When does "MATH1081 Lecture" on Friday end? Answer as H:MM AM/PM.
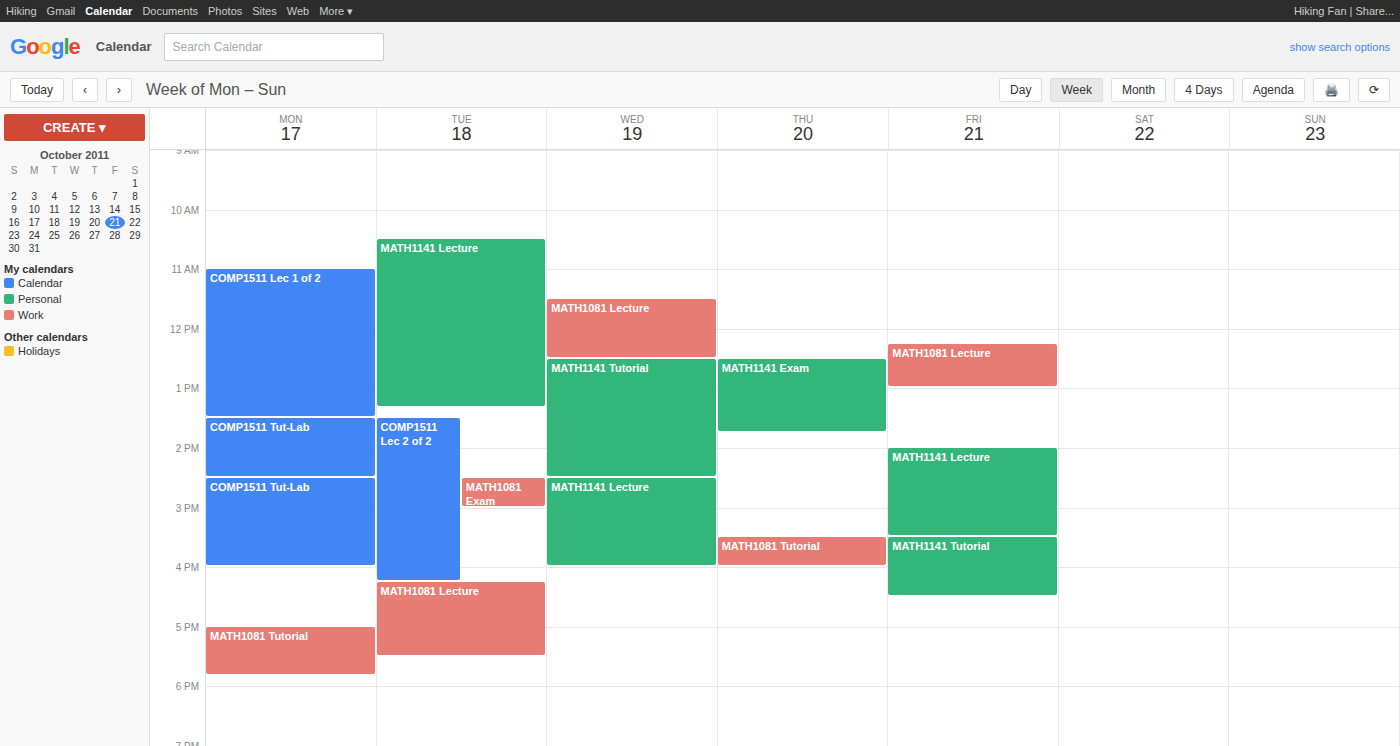
1:00 PM